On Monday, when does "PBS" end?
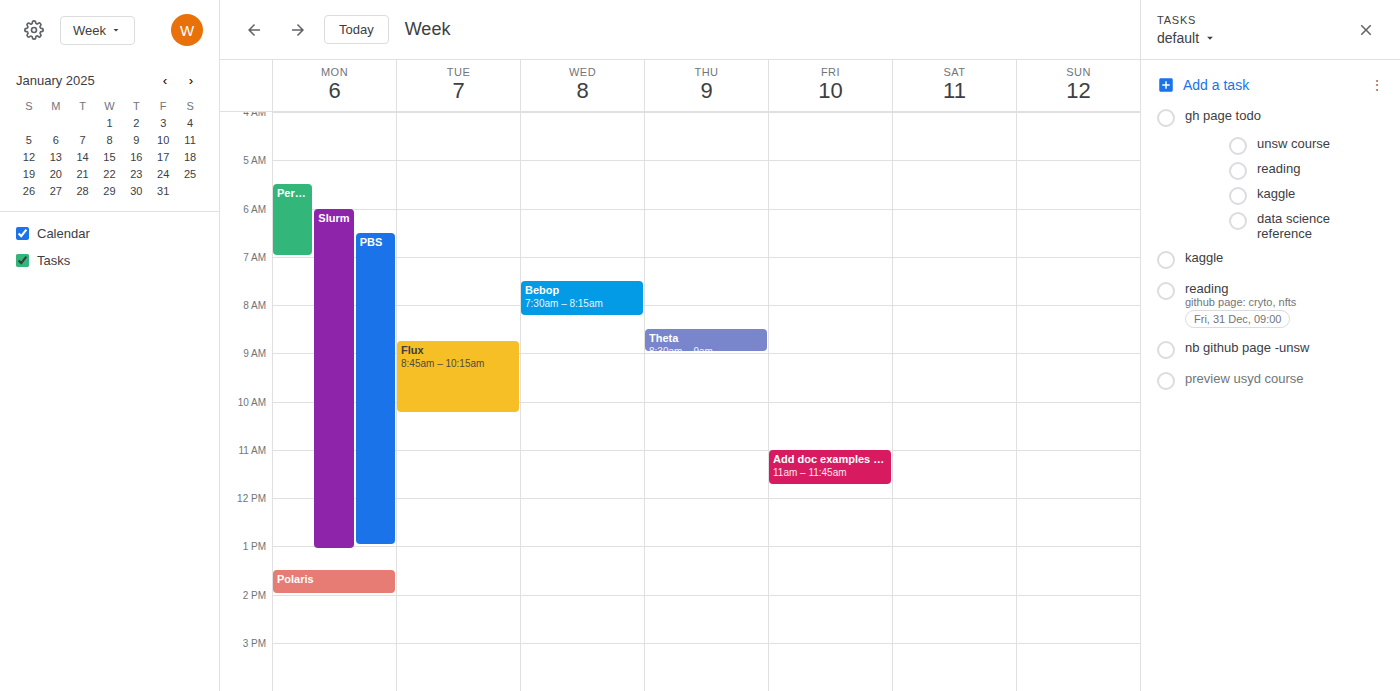
1:00 PM